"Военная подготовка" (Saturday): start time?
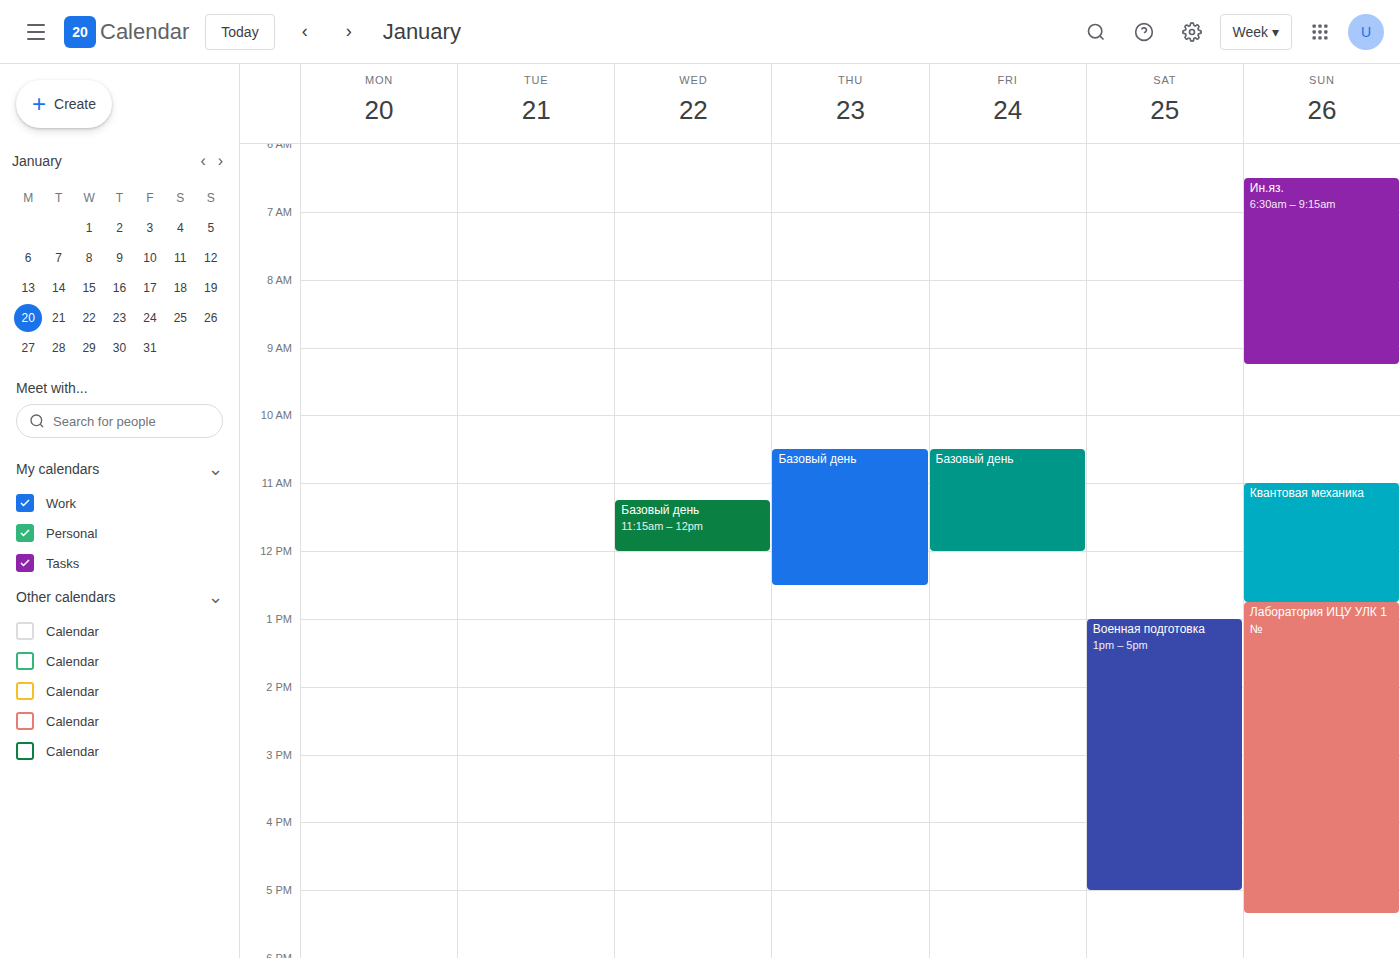
1:00 PM